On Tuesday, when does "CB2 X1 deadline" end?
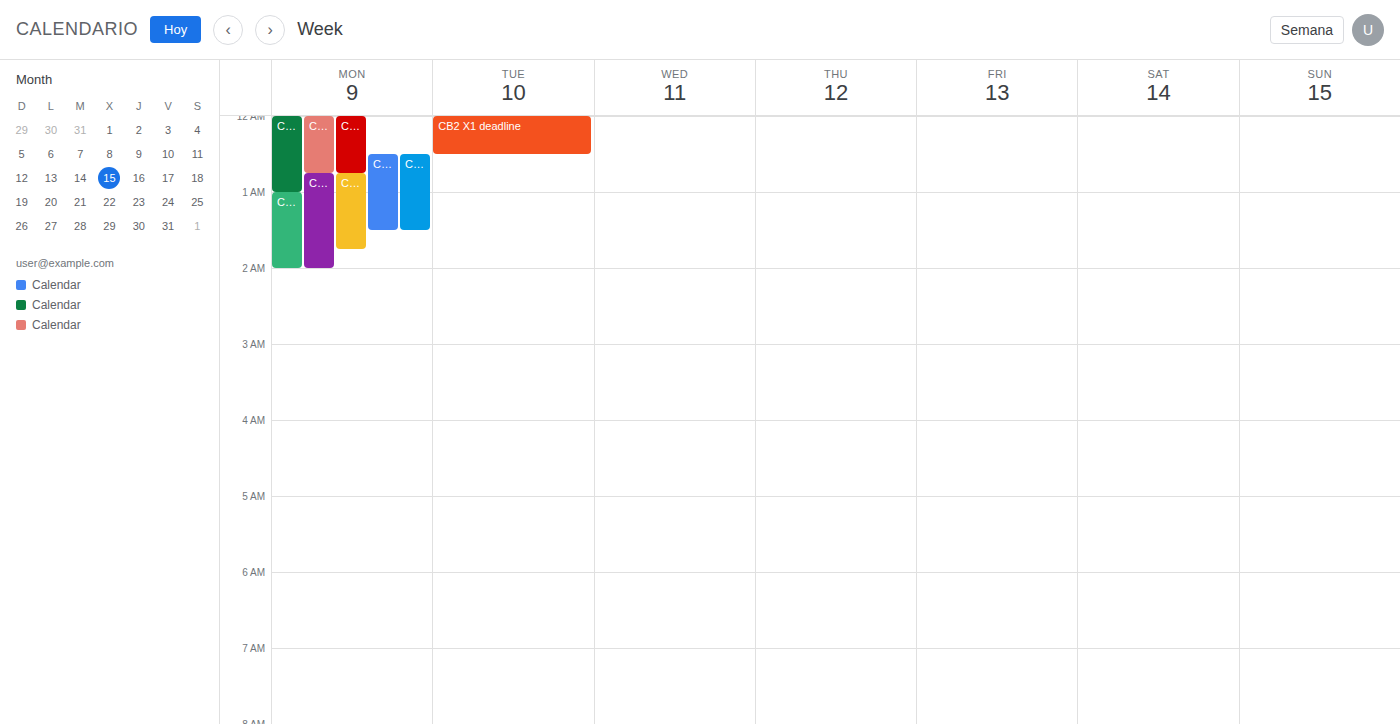
12:30 AM